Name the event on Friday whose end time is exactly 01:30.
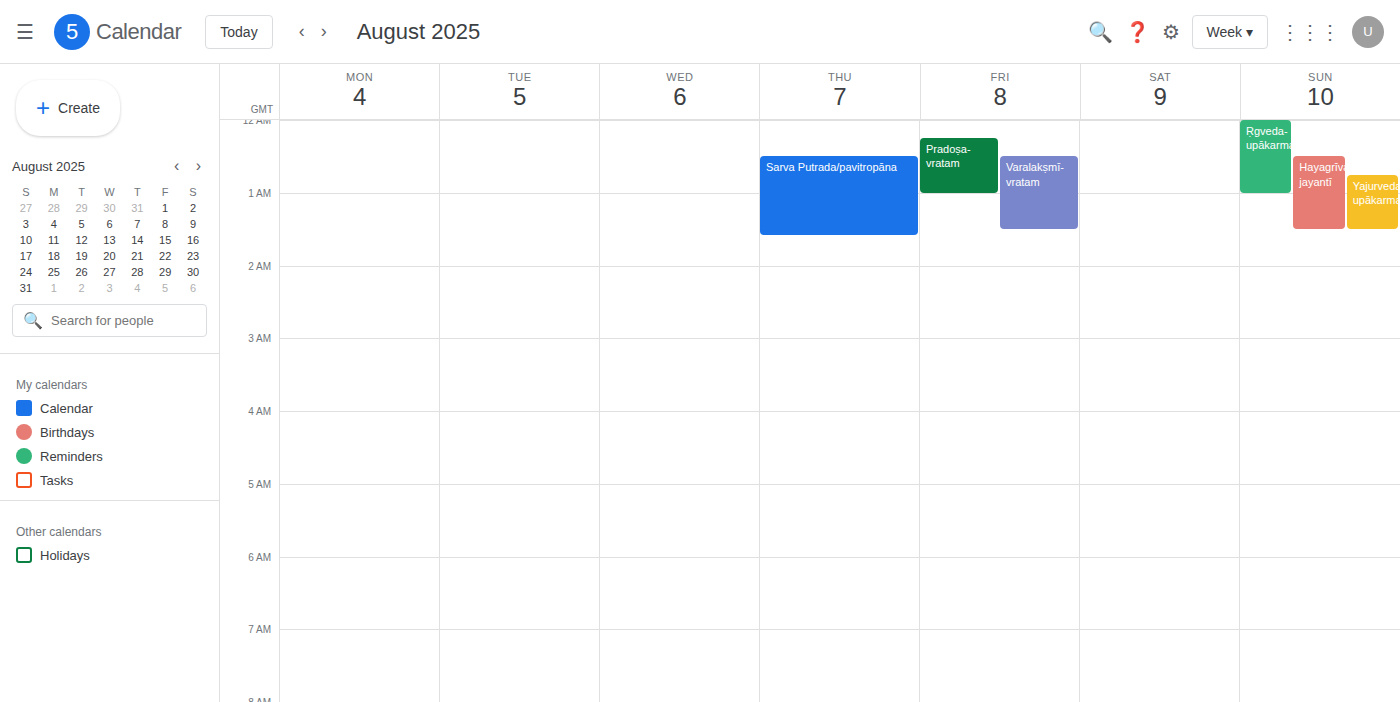
"Varalakṣmī-vratam"